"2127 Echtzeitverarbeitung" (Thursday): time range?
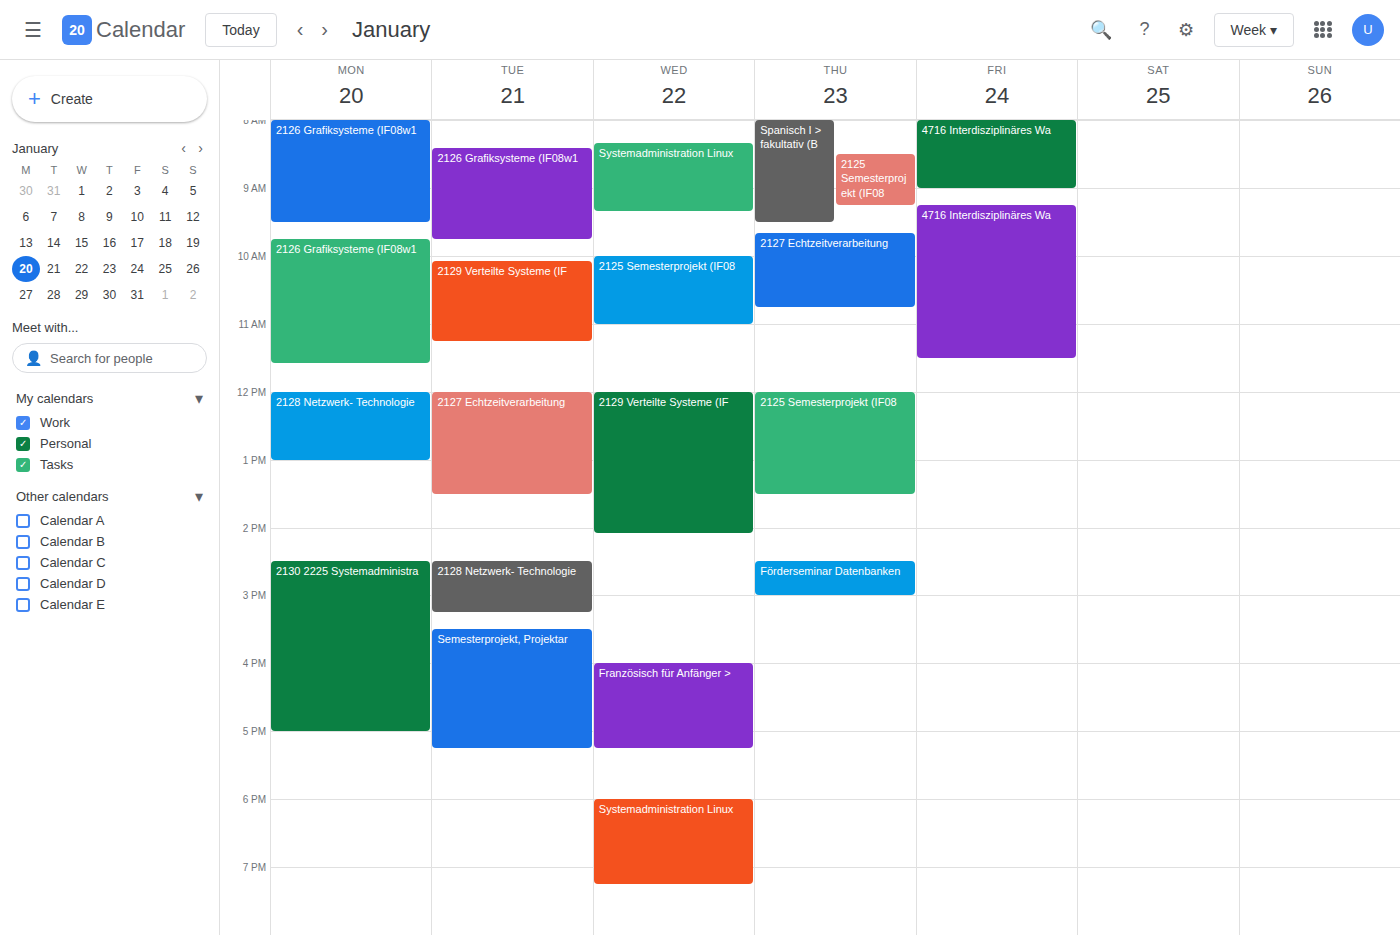
09:40 to 10:45